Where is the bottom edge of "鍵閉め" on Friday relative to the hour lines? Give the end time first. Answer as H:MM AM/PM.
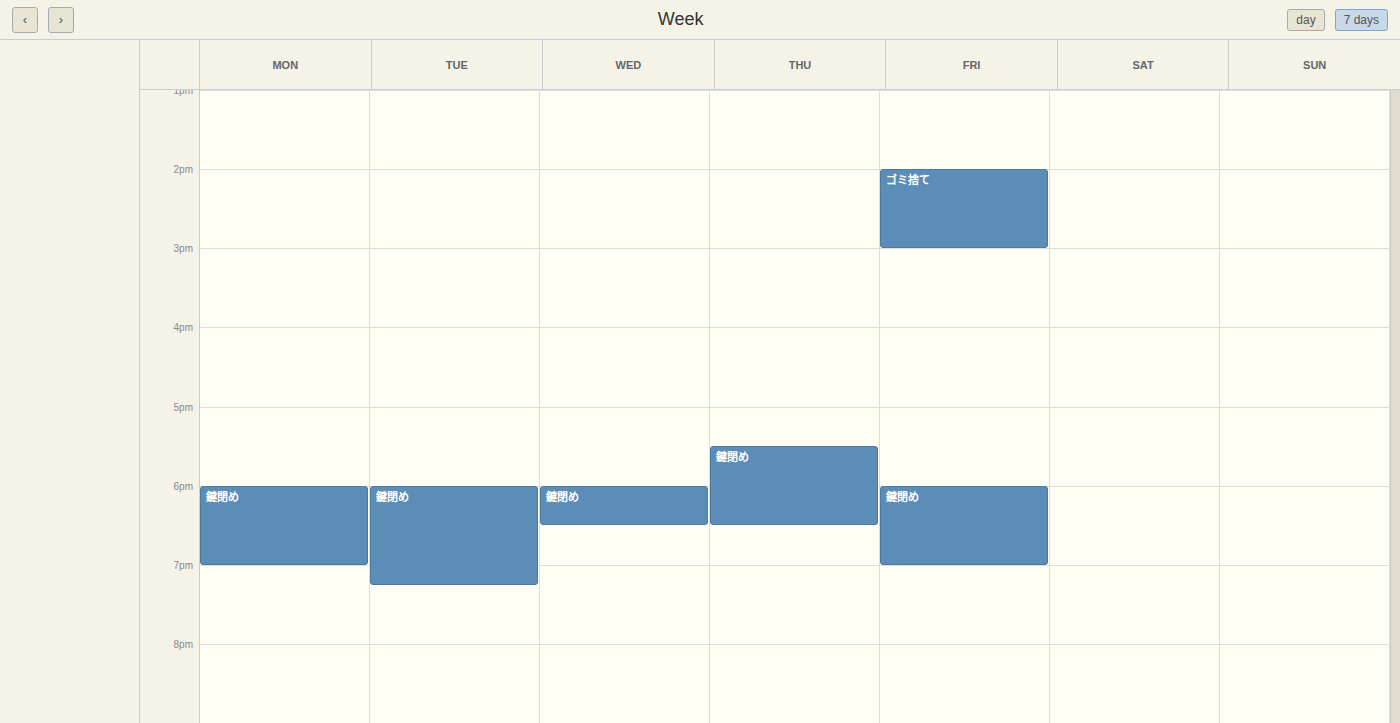
7:00 PM -- exactly on the 7 PM line.